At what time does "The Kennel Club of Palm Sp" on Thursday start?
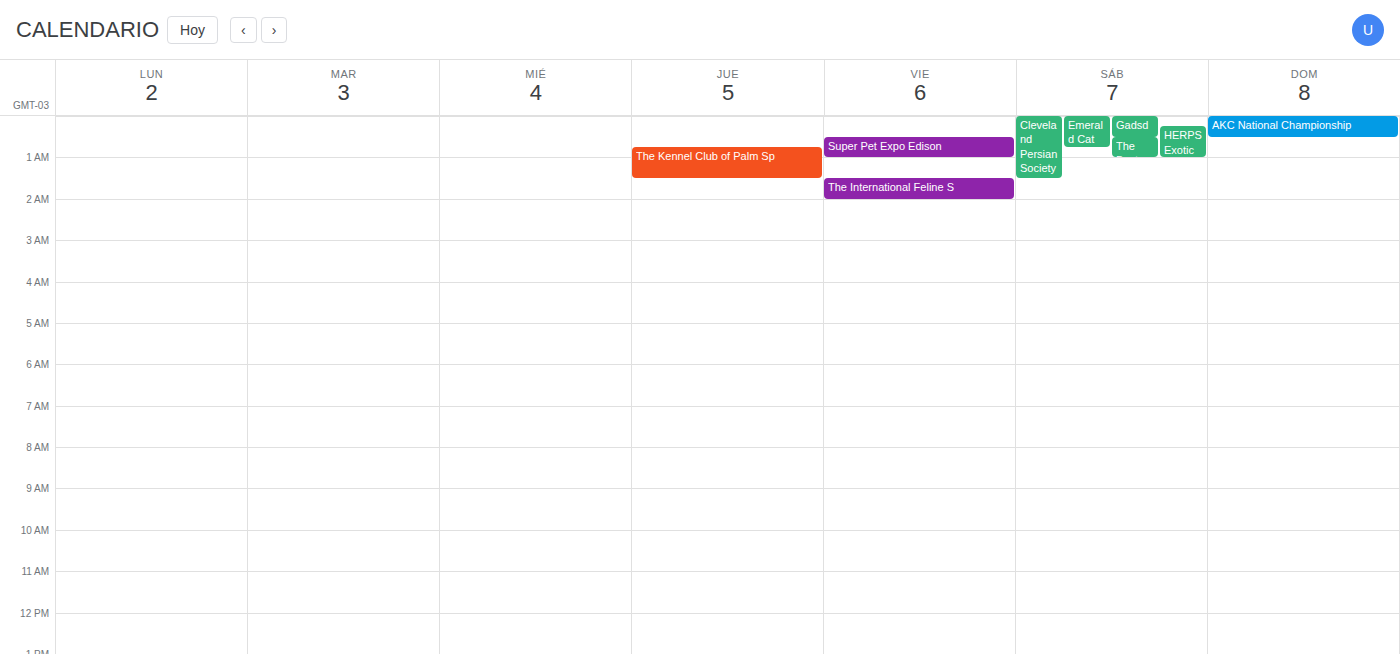
12:45 AM